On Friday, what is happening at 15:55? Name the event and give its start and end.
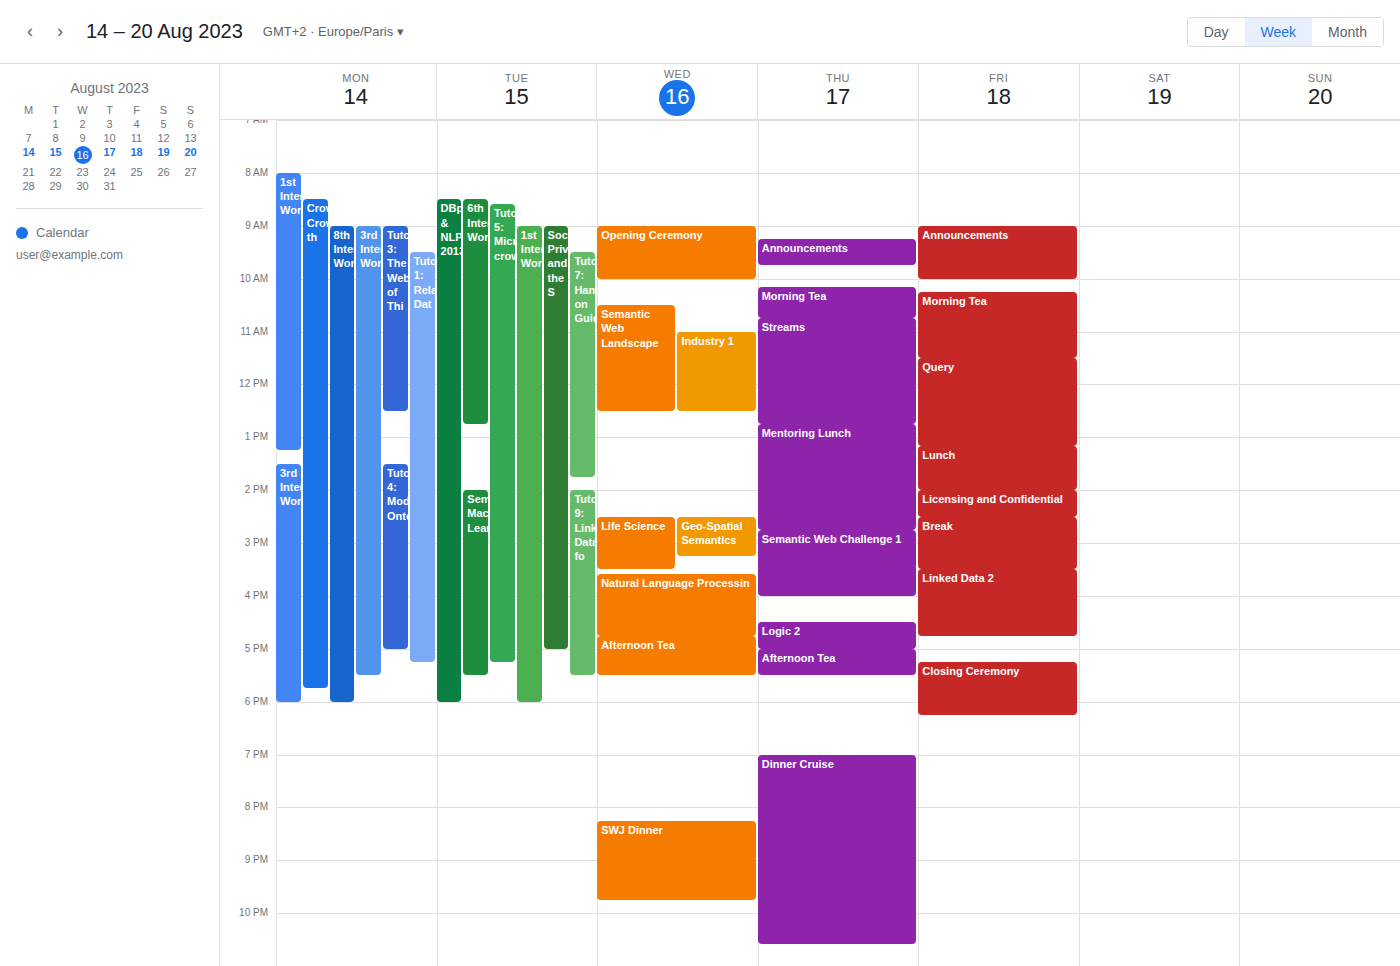
"Linked Data 2", 15:30 to 16:45